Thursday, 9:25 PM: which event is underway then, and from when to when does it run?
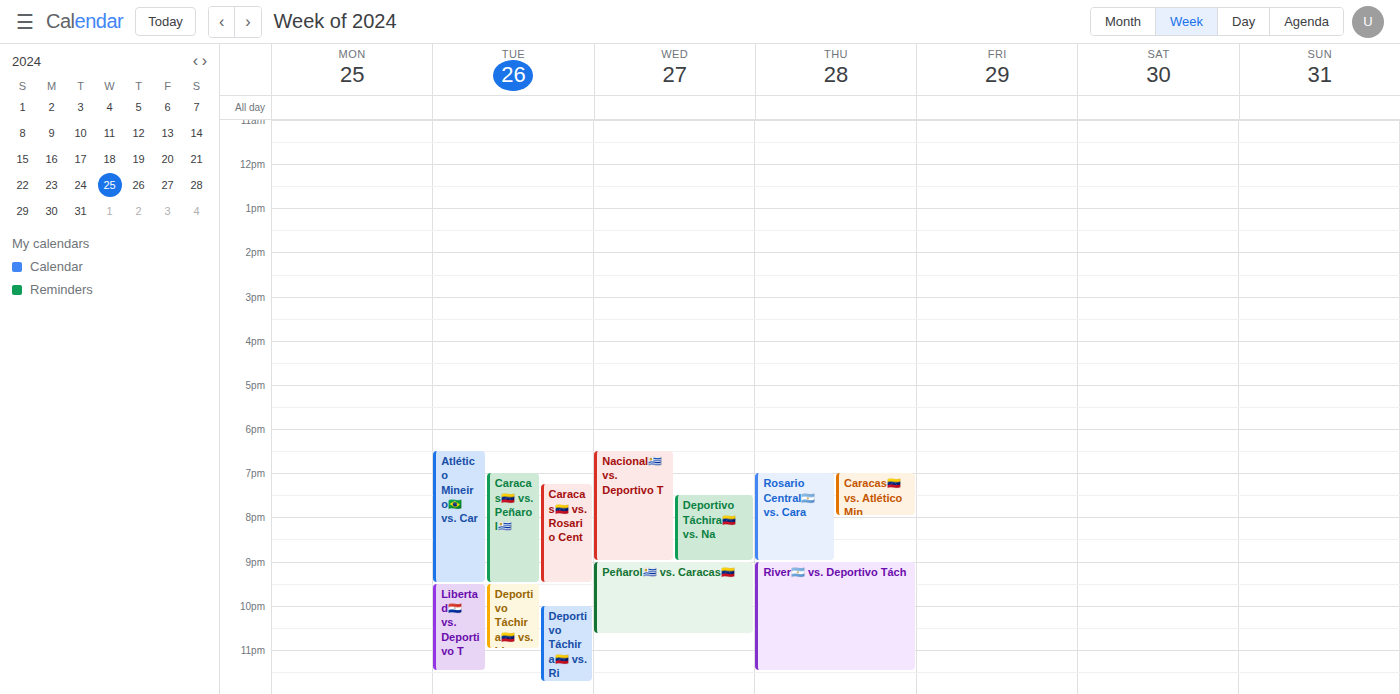
"River🇦🇷 vs. Deportivo Tách", 9:00 PM to 11:30 PM